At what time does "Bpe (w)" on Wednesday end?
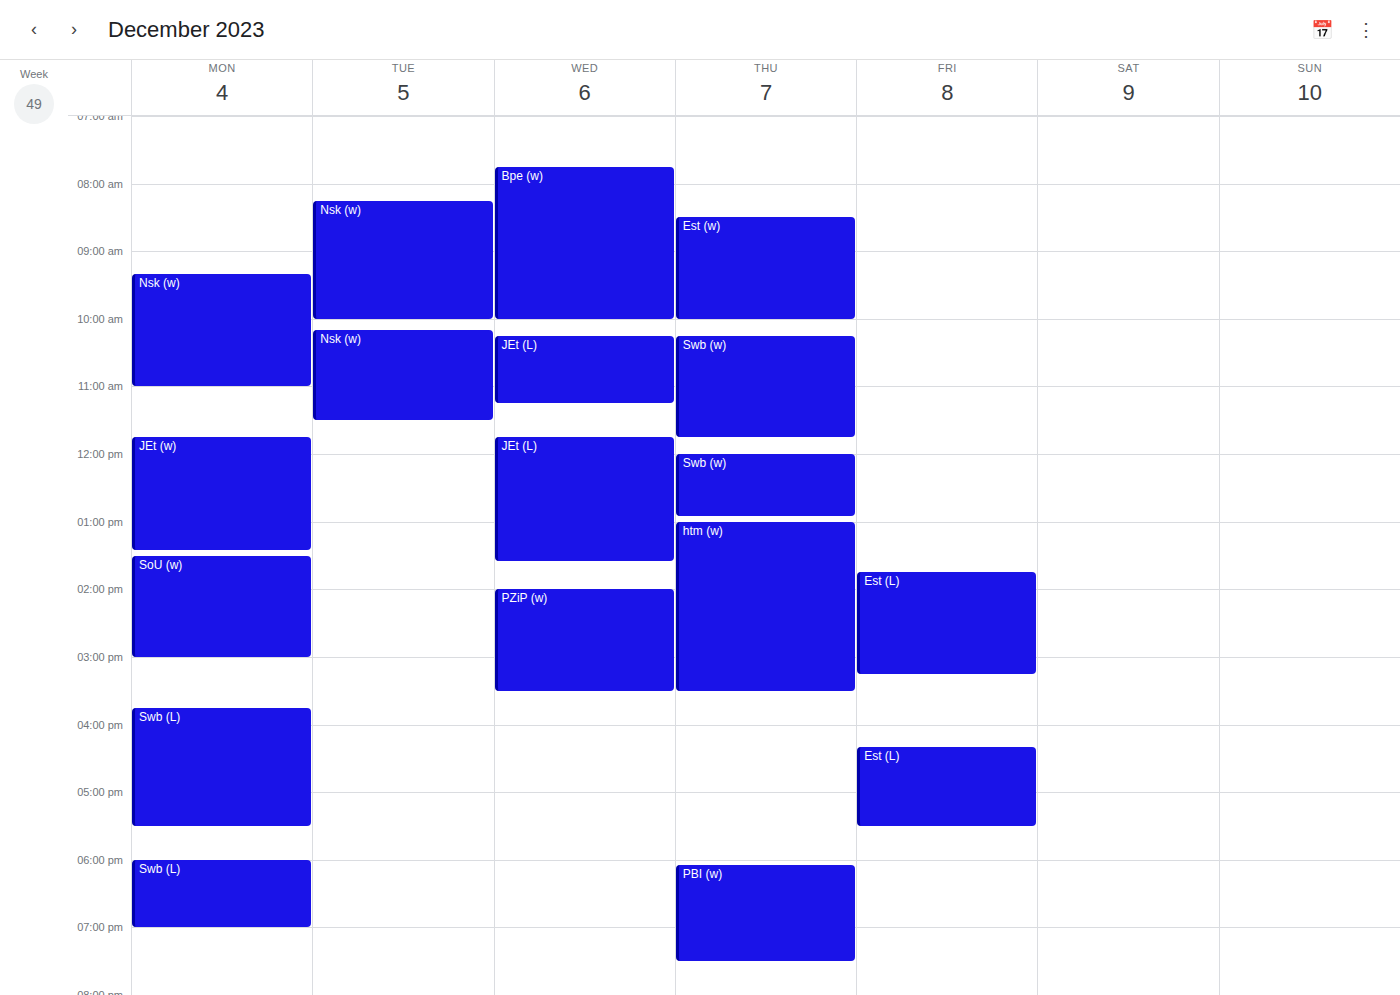
10:00 AM